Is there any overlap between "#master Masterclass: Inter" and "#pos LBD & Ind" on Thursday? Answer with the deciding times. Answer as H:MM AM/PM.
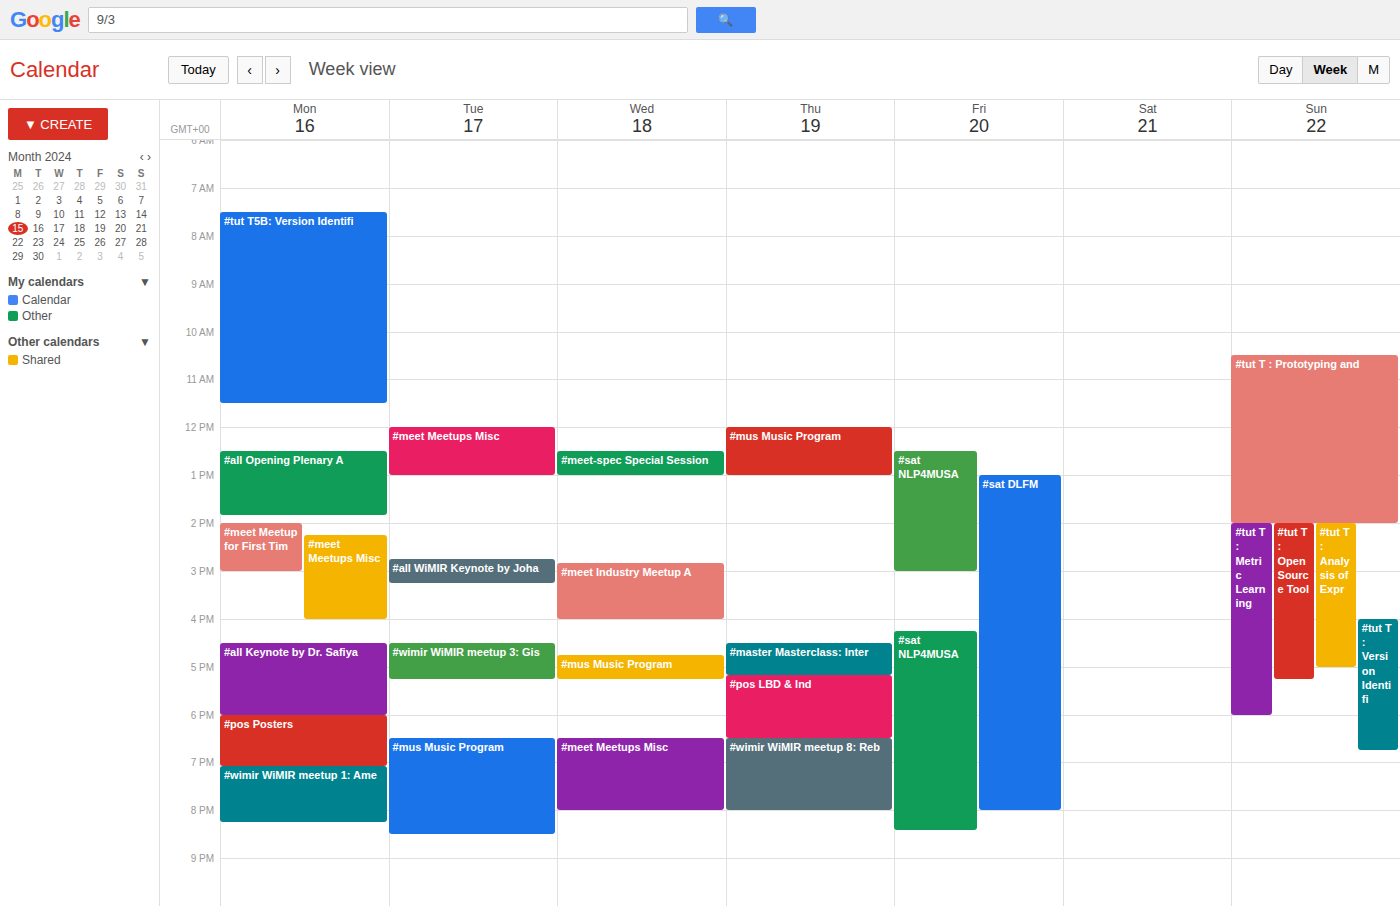
"#master Masterclass: Inter" ends at 5:10 PM, exactly when "#pos LBD & Ind" starts -- they touch but do not overlap.